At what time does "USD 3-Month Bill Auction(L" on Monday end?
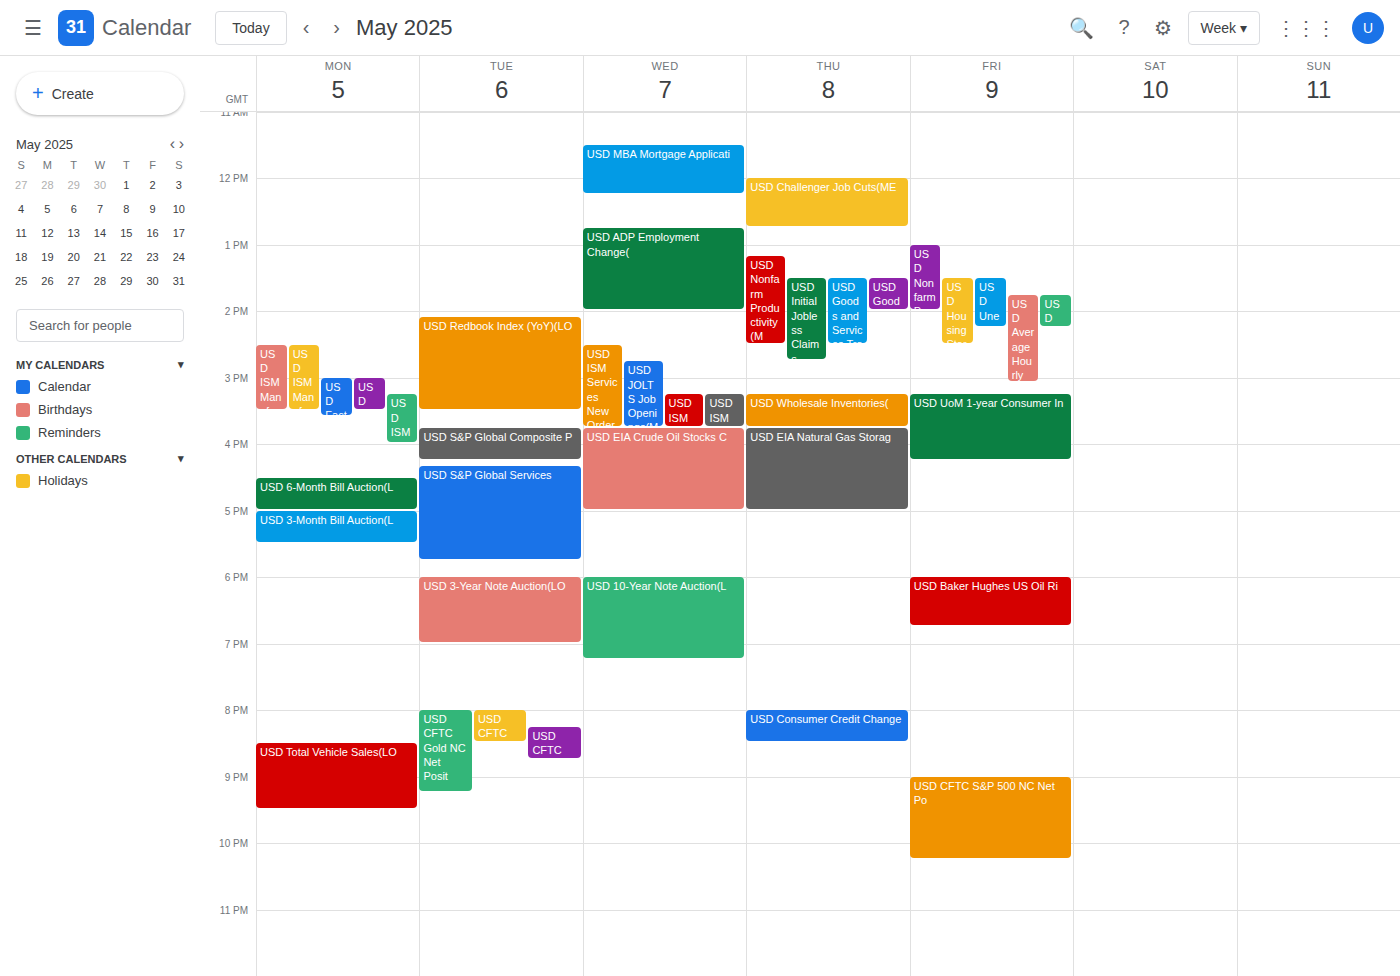
5:30 PM